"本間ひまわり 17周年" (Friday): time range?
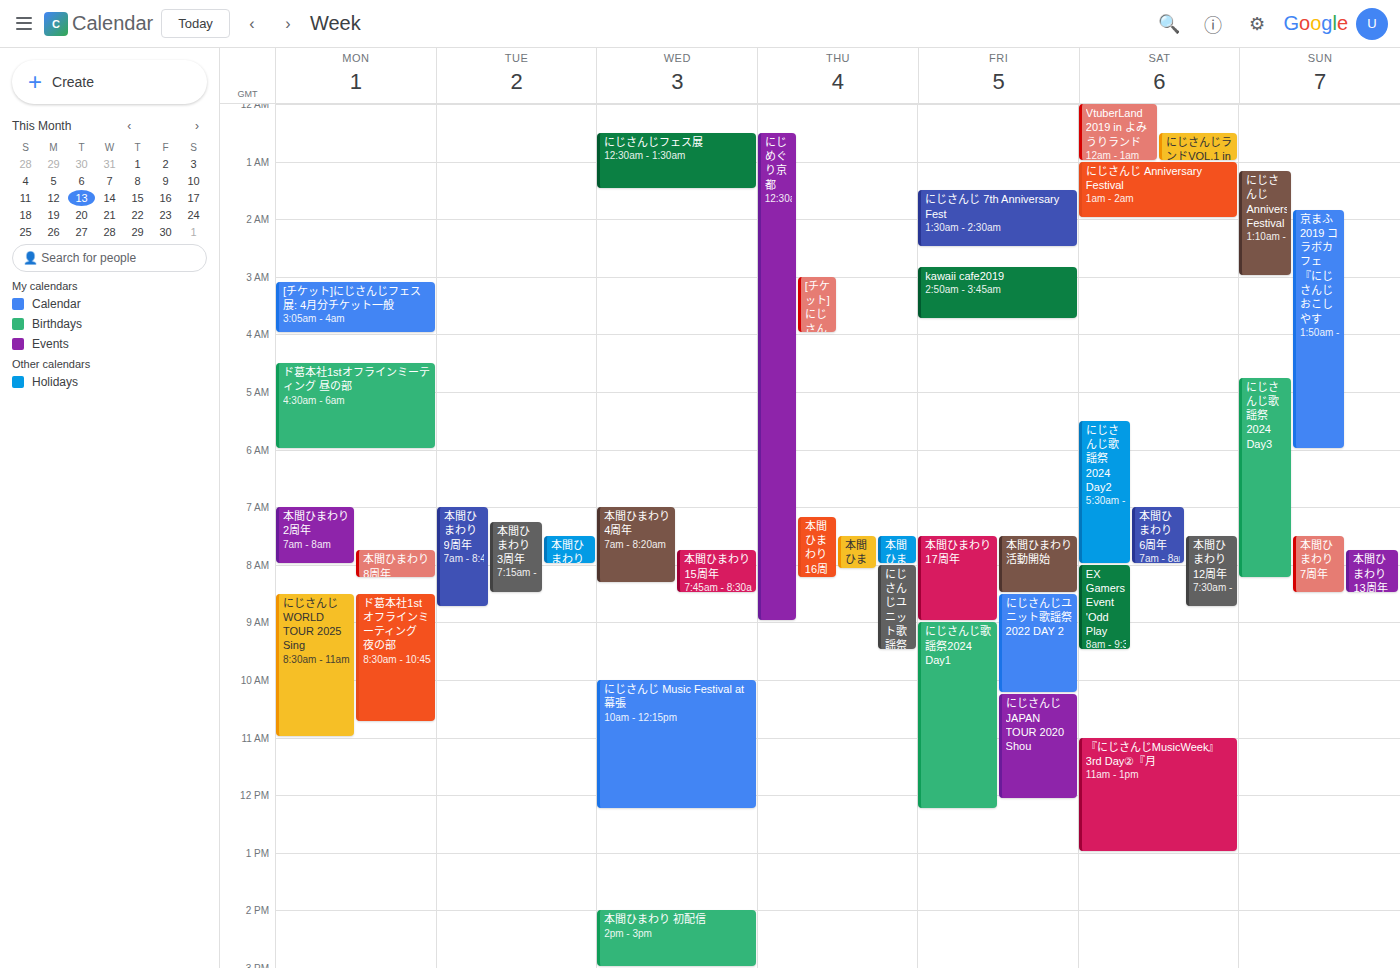
07:30 to 09:00